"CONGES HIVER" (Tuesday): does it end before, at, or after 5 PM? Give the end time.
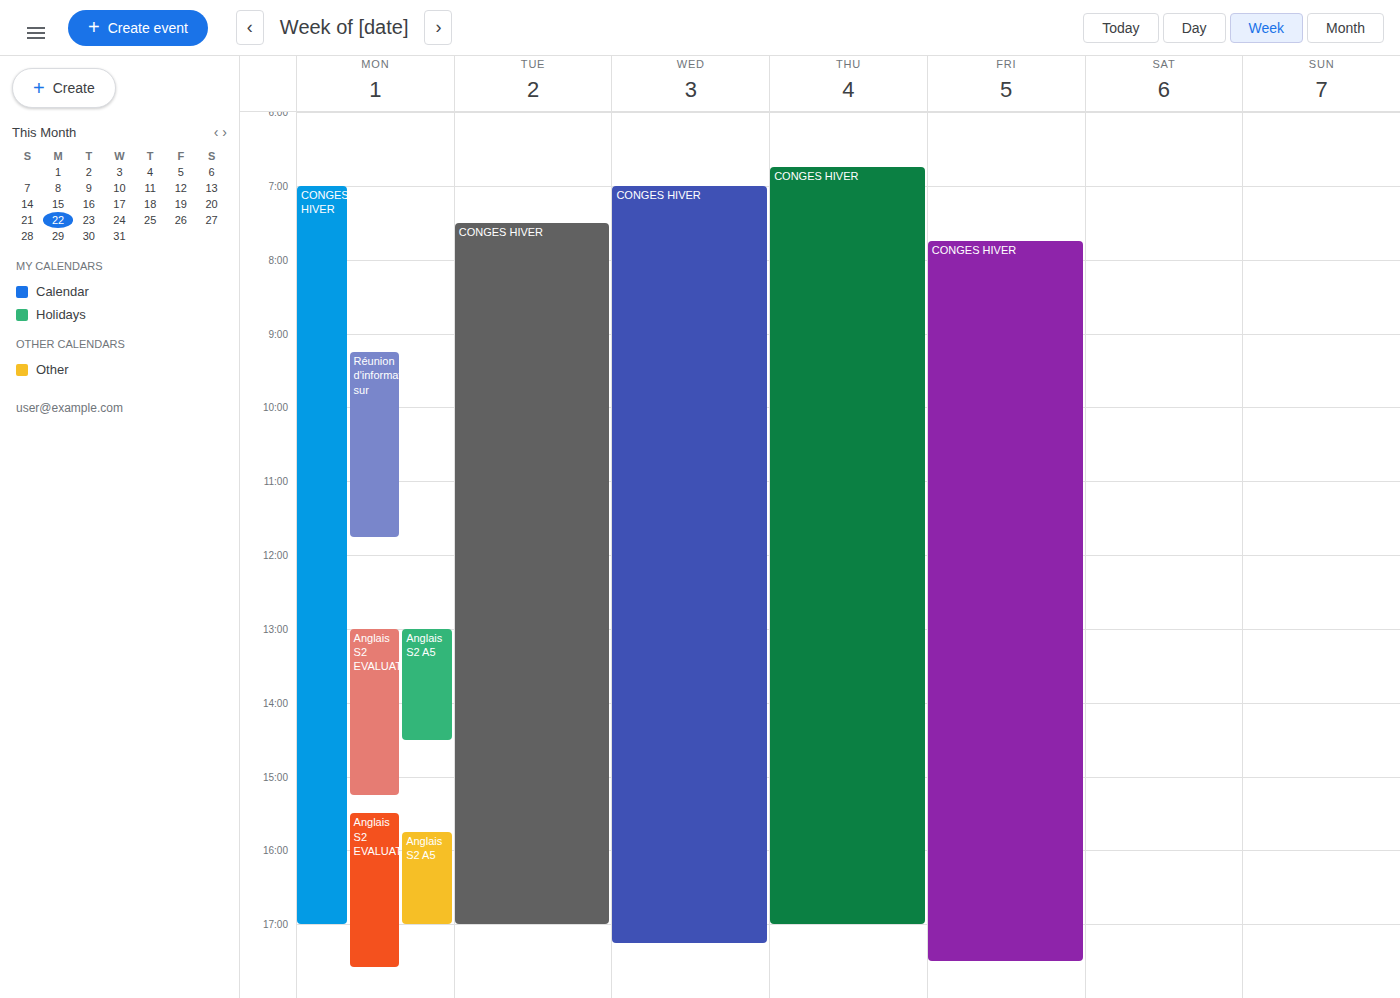
5:00 PM -- exactly at 5 PM, on the 5 PM line.